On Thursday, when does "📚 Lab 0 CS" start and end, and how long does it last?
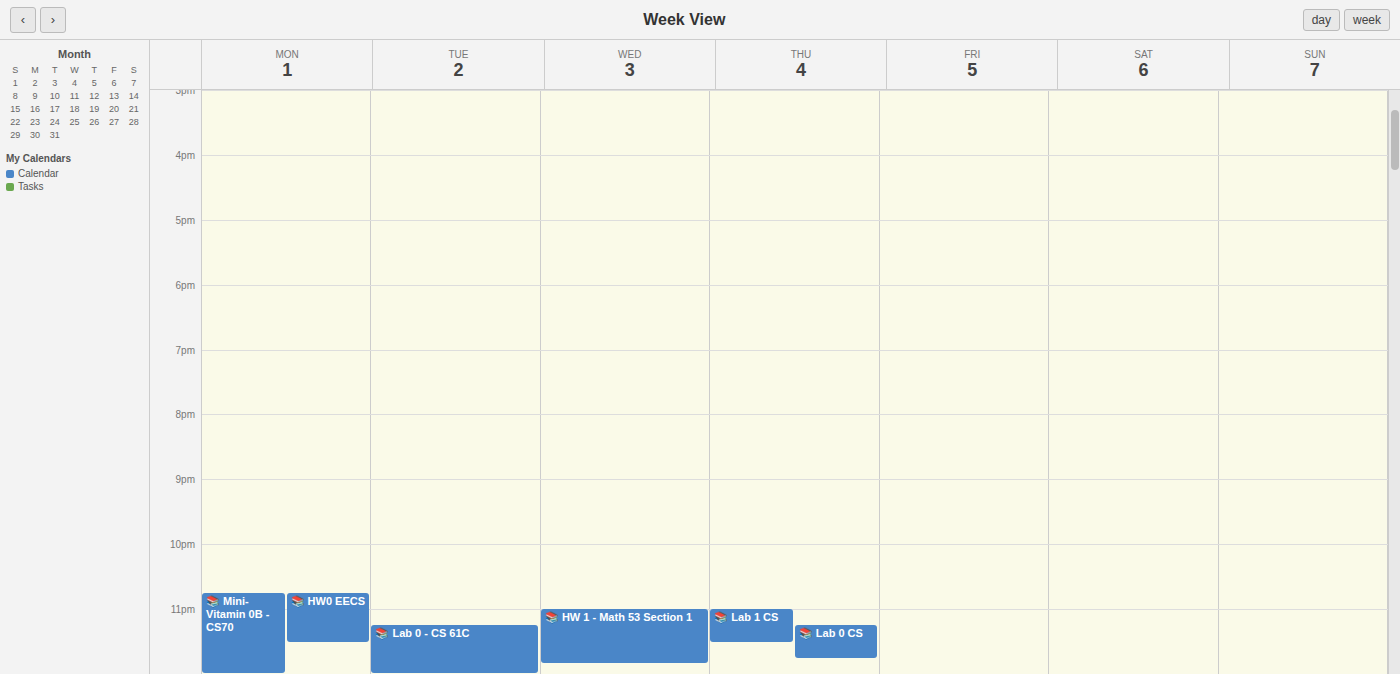
23:15 to 23:45, 30 minutes